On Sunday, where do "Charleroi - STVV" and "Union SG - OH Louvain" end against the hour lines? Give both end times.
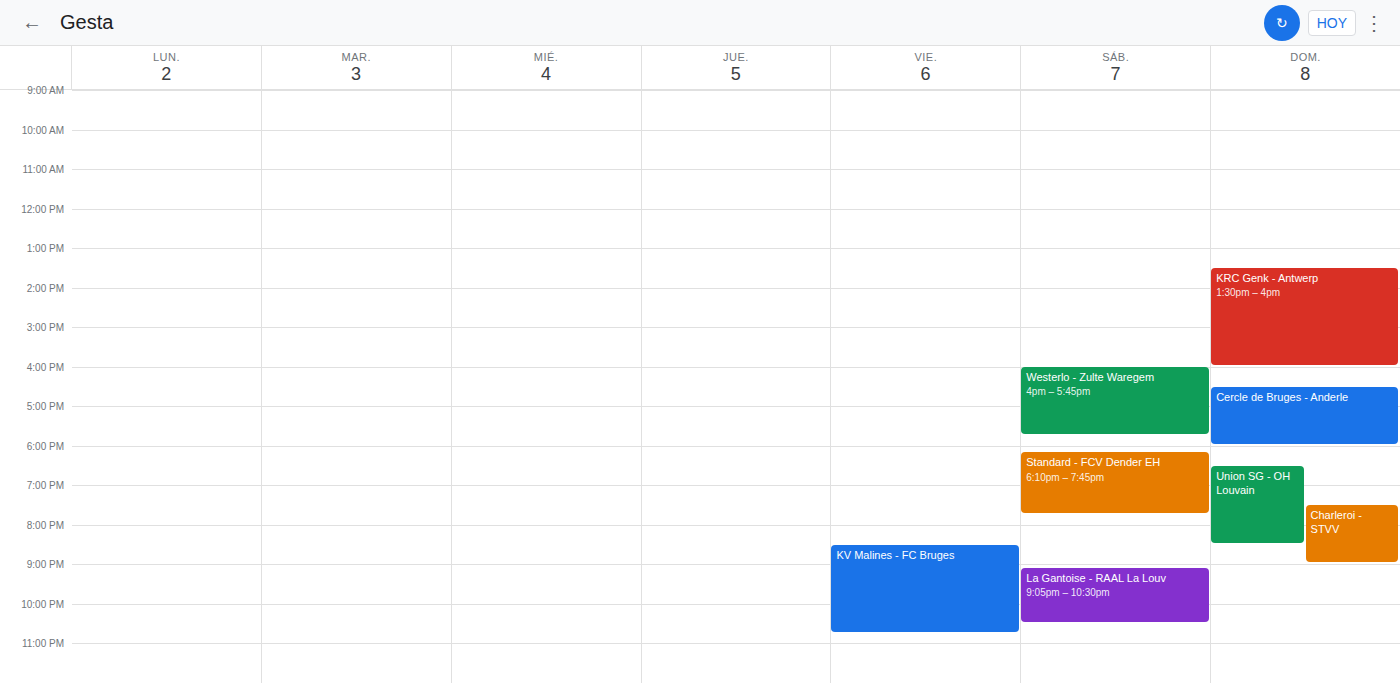
"Charleroi - STVV": 9:00 PM, exactly on the 9 PM line. "Union SG - OH Louvain": 8:30 PM, halfway between the 8 PM and 9 PM lines.